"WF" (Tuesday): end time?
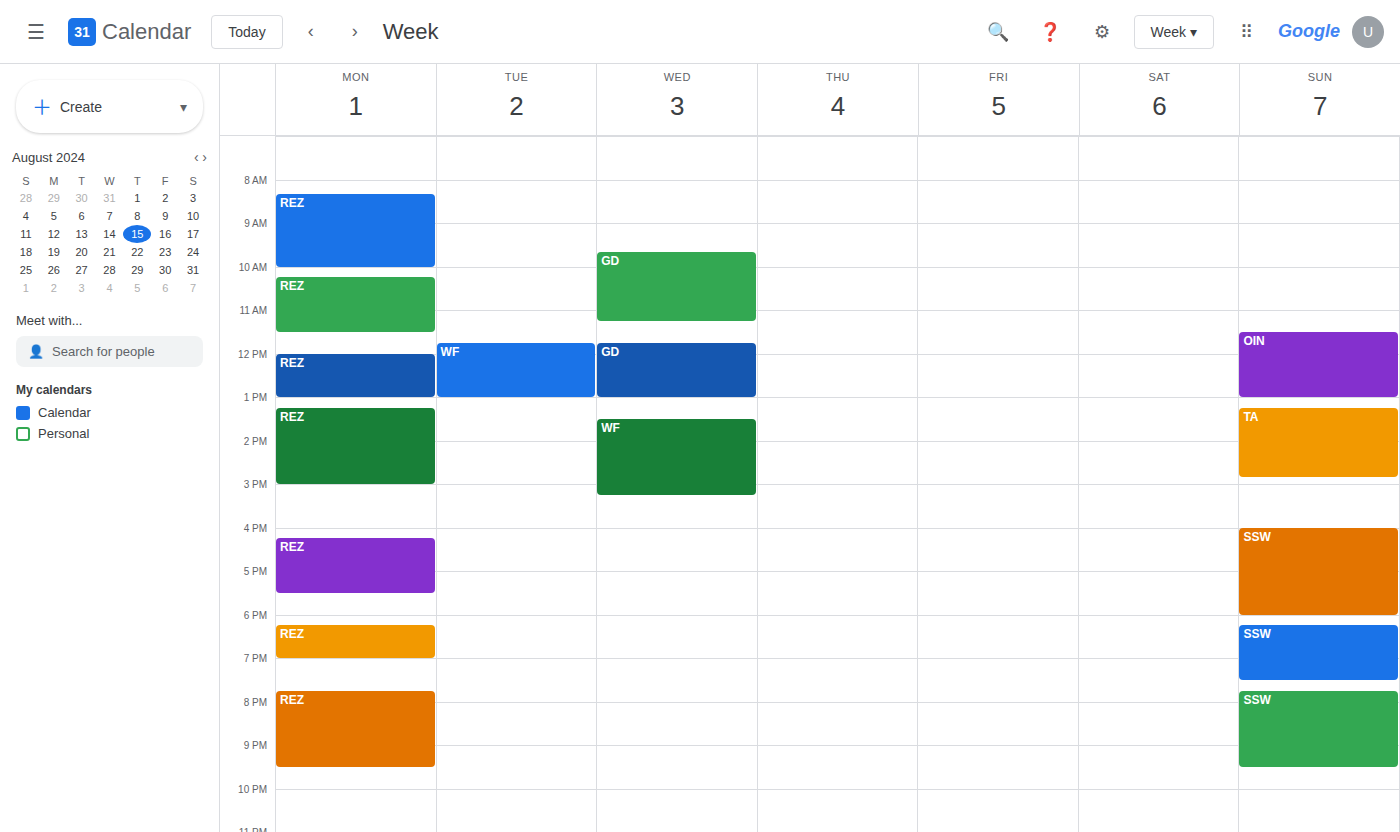
1:00 PM